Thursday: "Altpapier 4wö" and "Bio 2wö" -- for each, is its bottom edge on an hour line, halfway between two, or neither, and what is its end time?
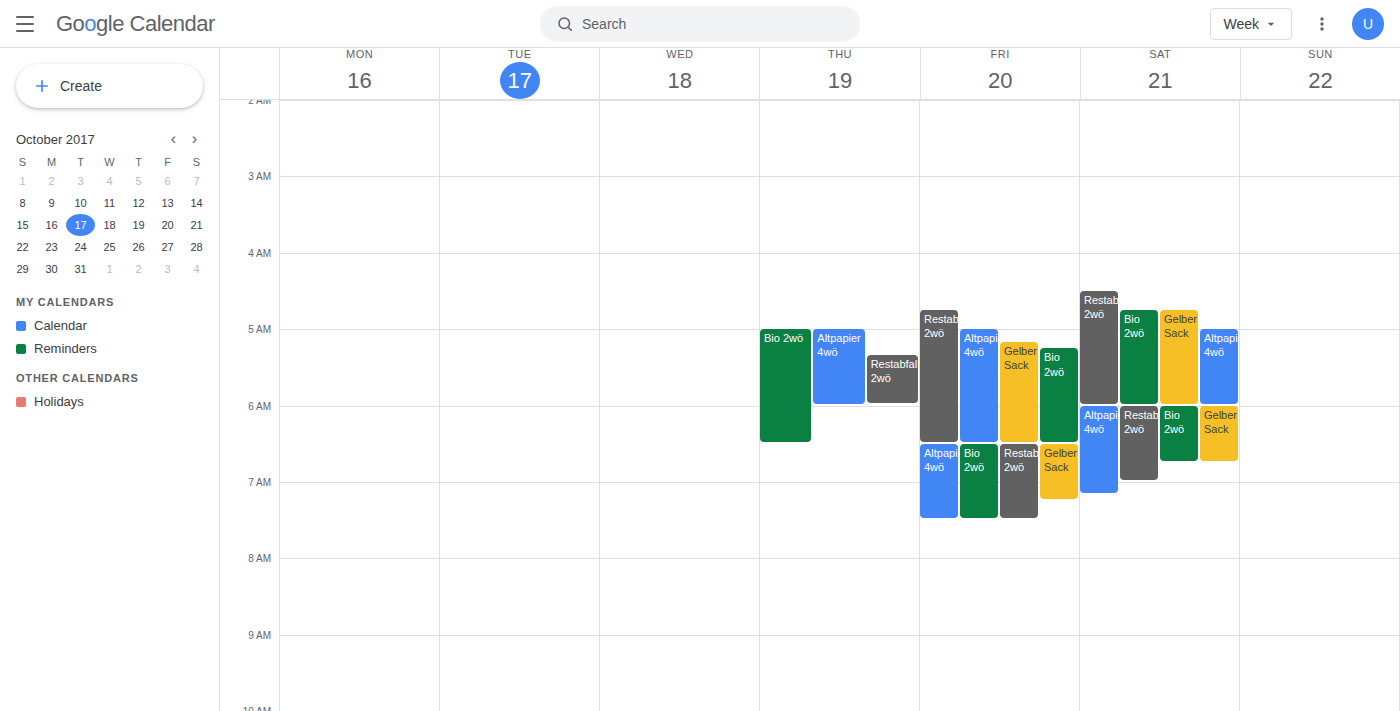
"Altpapier 4wö": 6:00 AM, exactly on the 6 AM line. "Bio 2wö": 6:30 AM, halfway between the 6 AM and 7 AM lines.